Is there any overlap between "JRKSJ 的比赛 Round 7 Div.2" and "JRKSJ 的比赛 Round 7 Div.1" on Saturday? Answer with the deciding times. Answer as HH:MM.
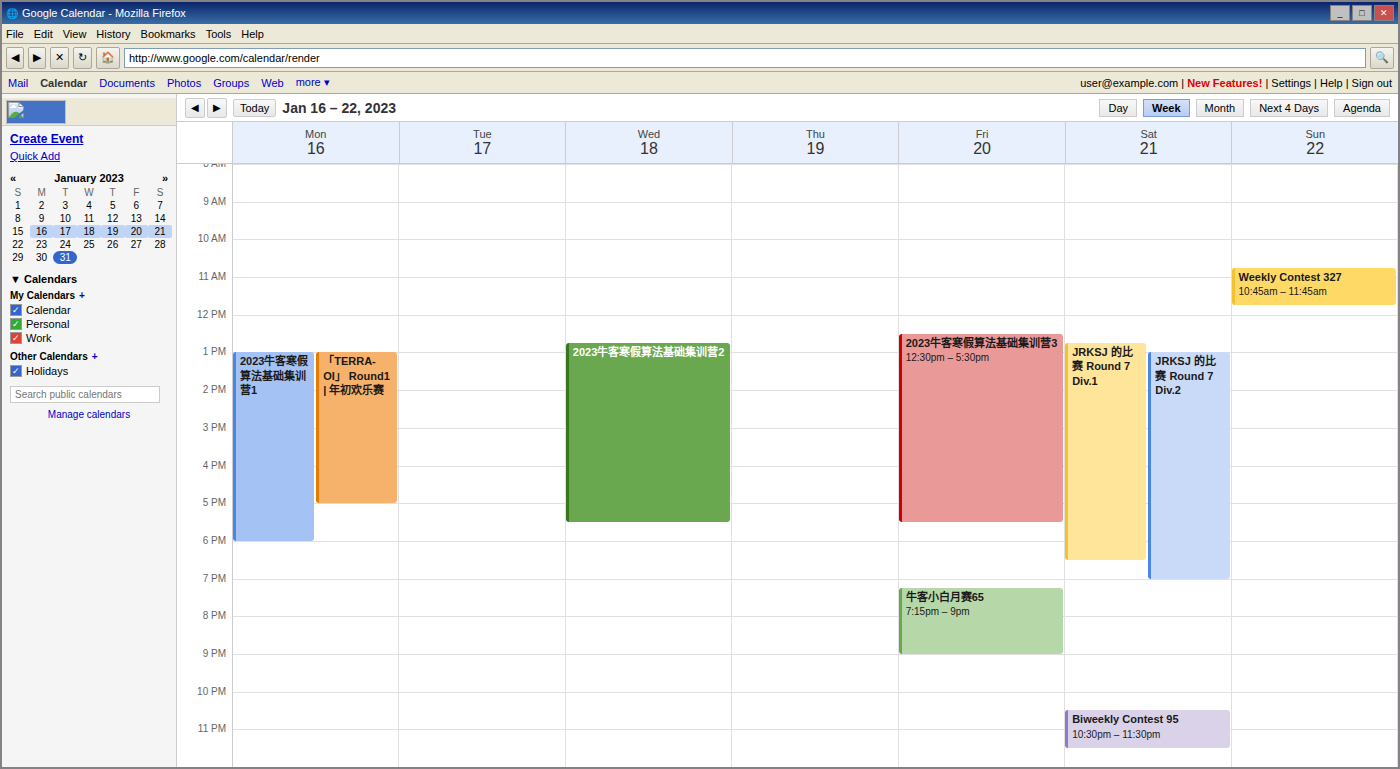
"JRKSJ 的比赛 Round 7 Div.2" starts at 13:00, before "JRKSJ 的比赛 Round 7 Div.1" ends at 18:30 -- they overlap.